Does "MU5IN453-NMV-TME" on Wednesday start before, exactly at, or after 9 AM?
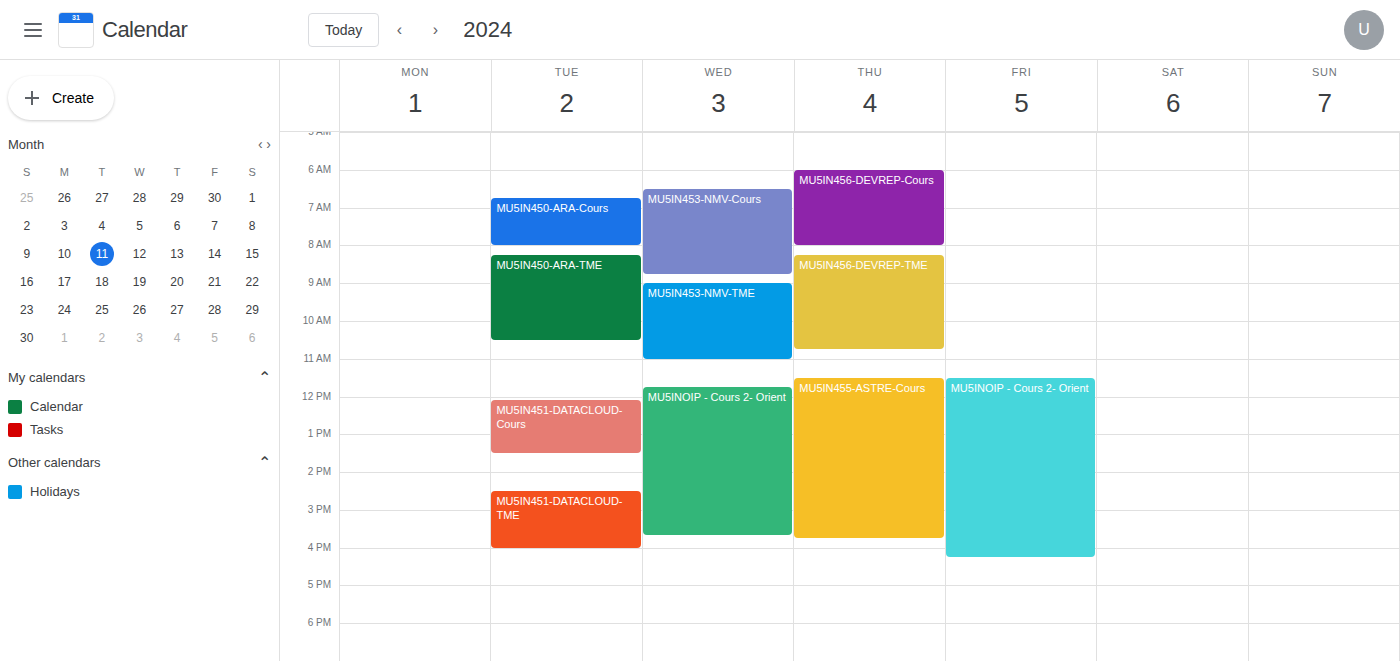
9:00 AM -- exactly at 9 AM, on the 9 AM line.